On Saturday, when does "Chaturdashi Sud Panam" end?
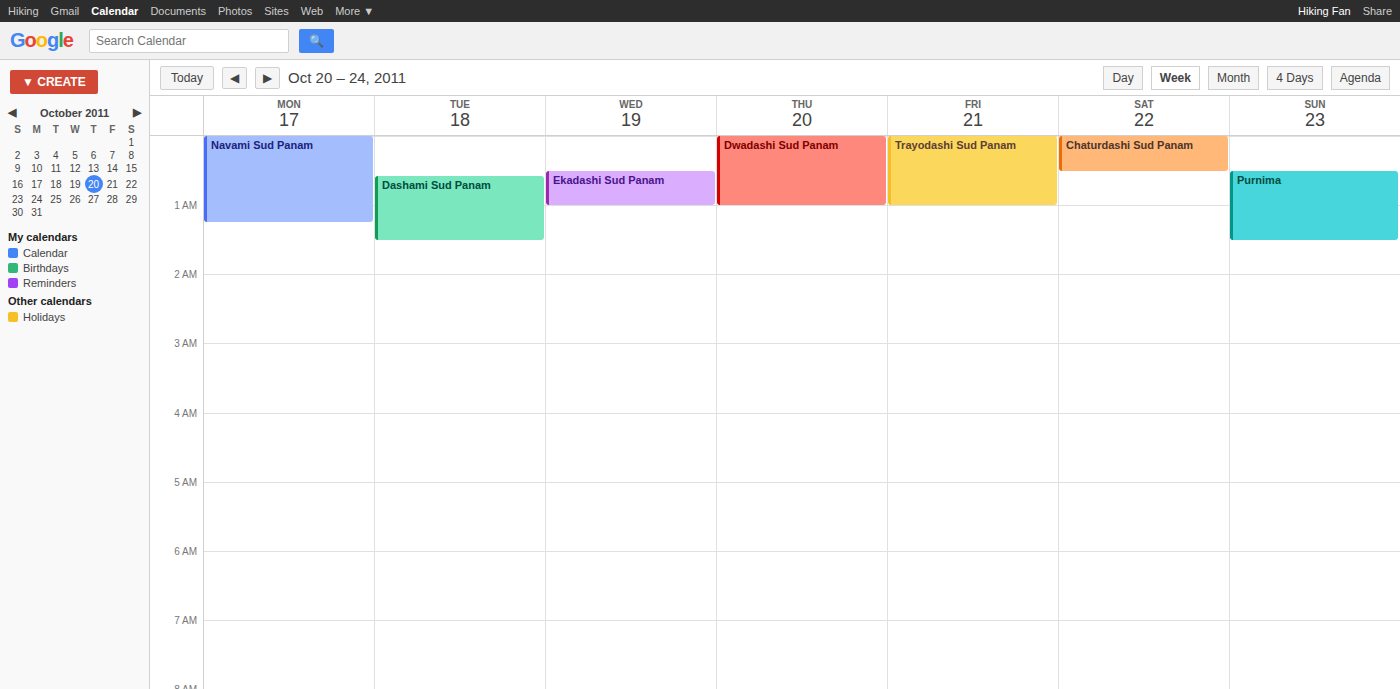
12:30 AM